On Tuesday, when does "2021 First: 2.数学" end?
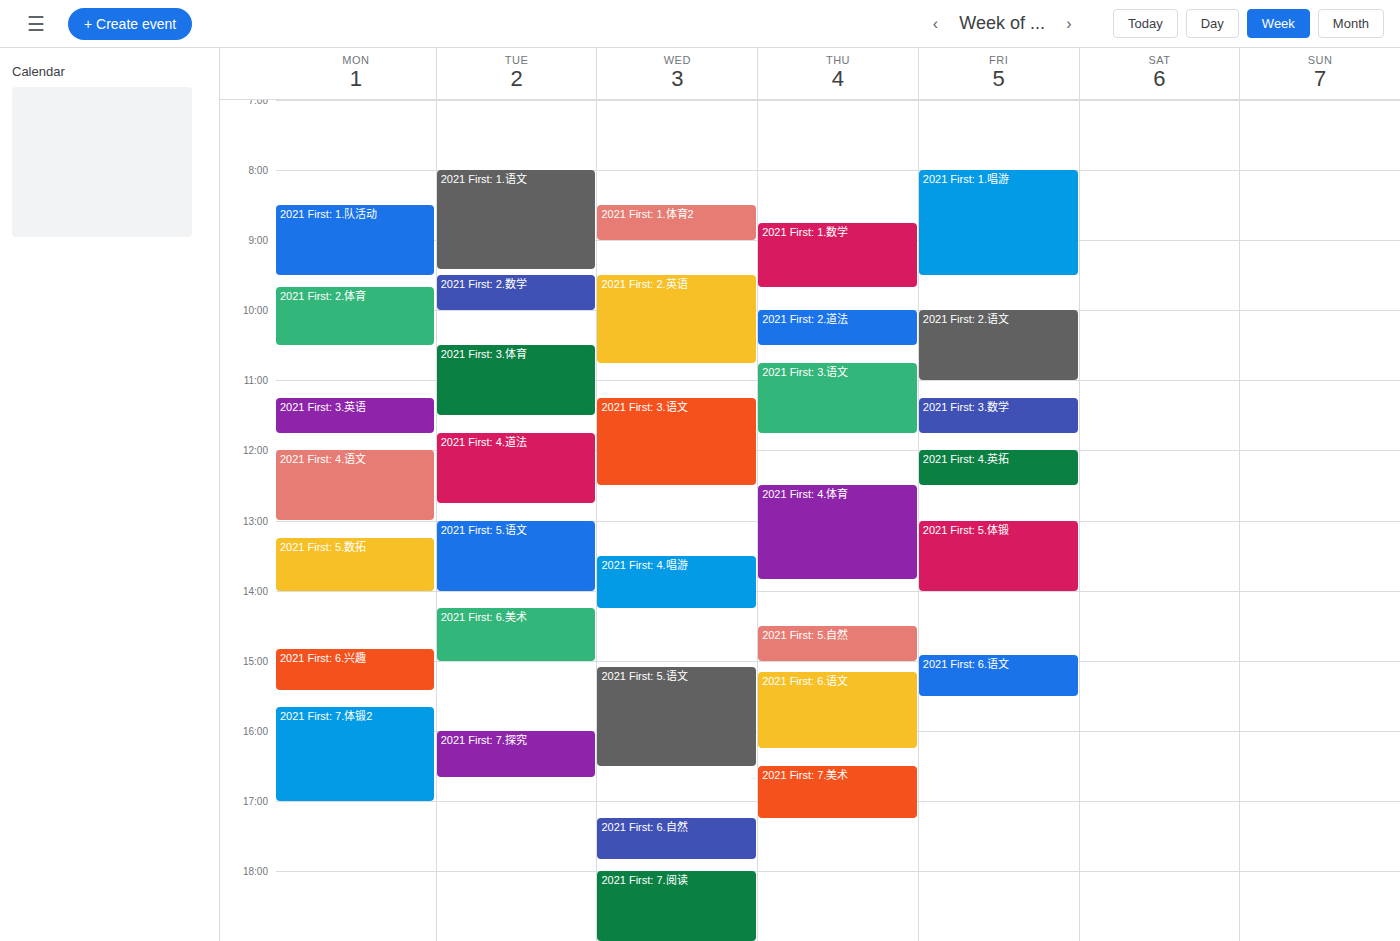
10:00 AM